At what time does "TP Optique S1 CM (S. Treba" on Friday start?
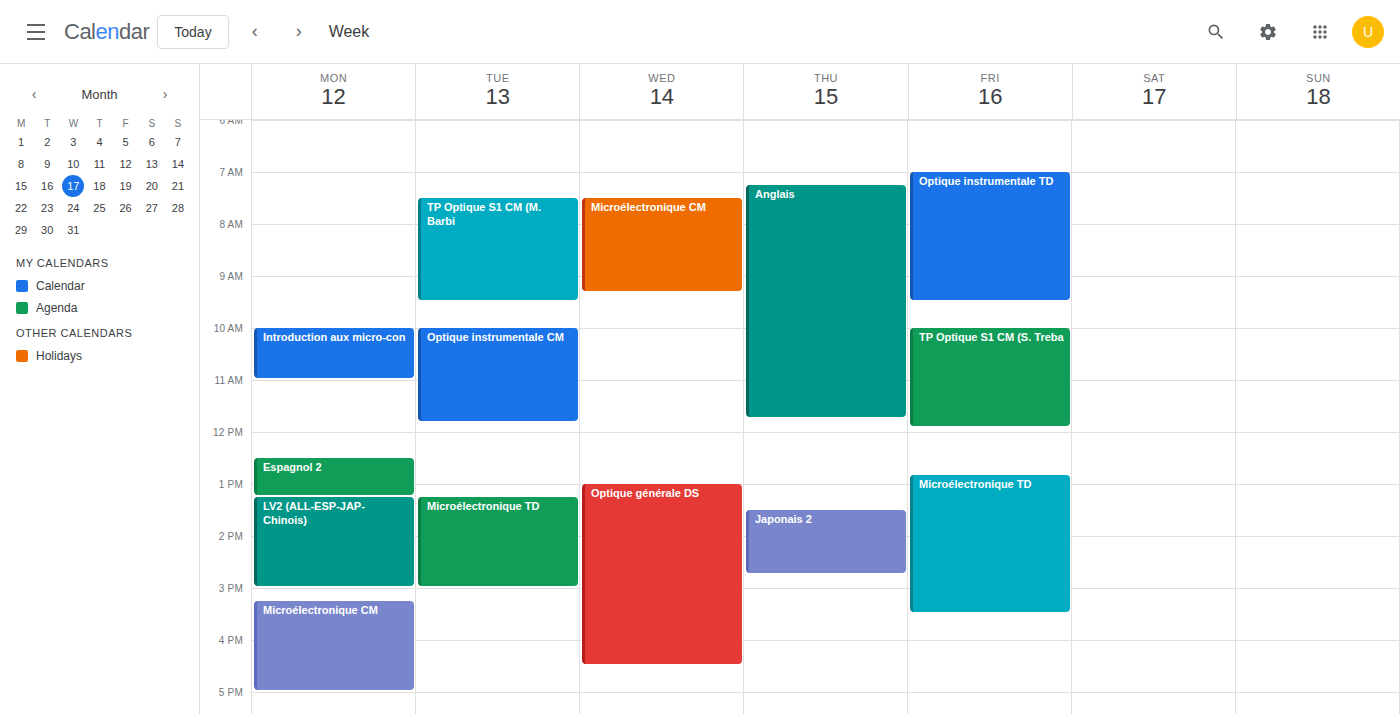
10:00 AM